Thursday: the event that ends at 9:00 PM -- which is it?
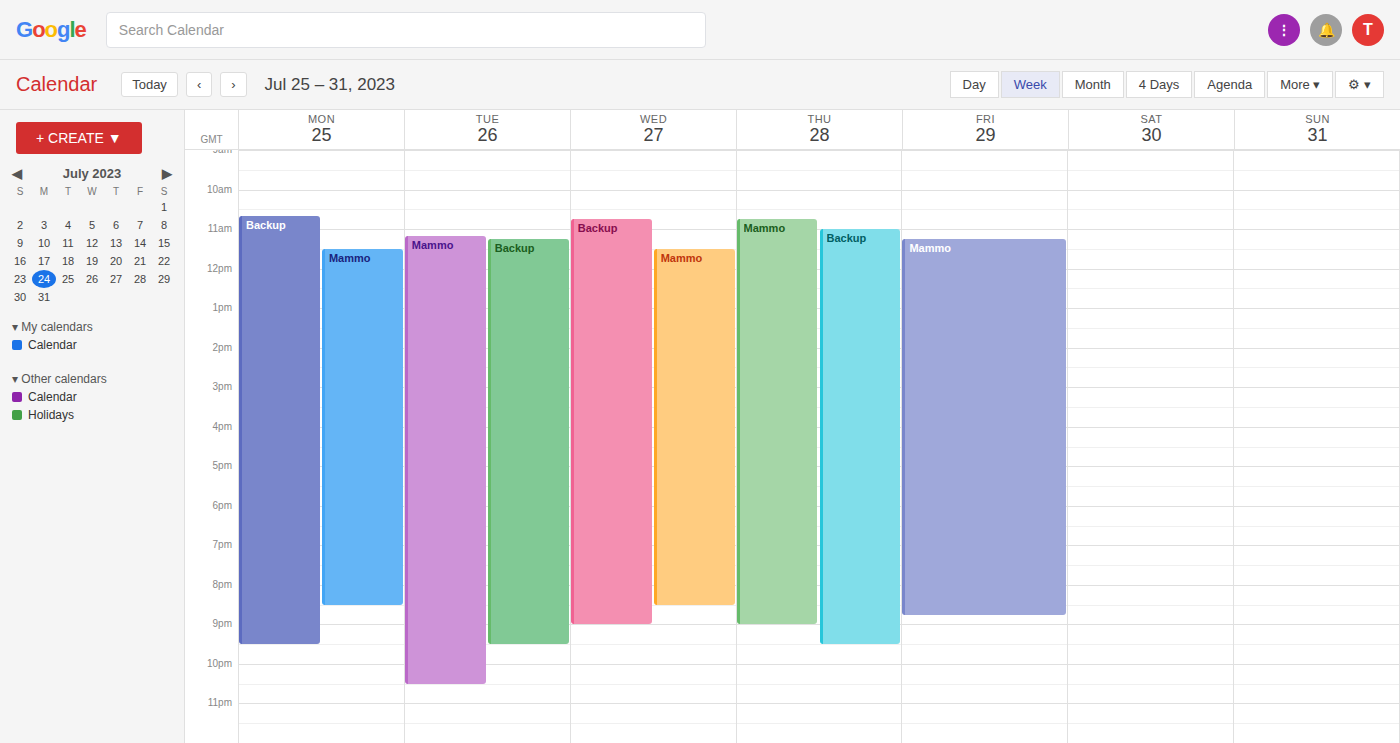
"Mammo"